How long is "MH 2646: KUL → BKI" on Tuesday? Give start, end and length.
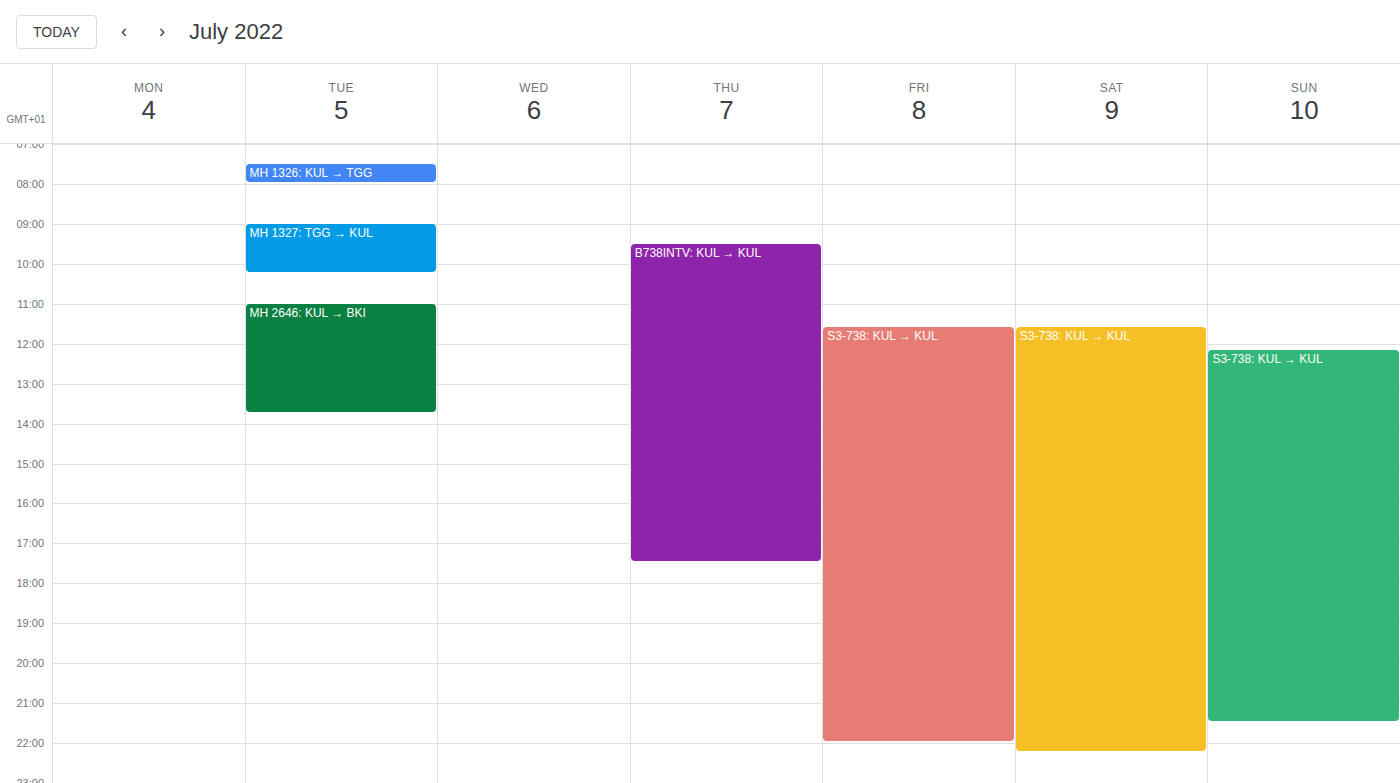
11:00 AM to 1:45 PM, 2 hours 45 minutes